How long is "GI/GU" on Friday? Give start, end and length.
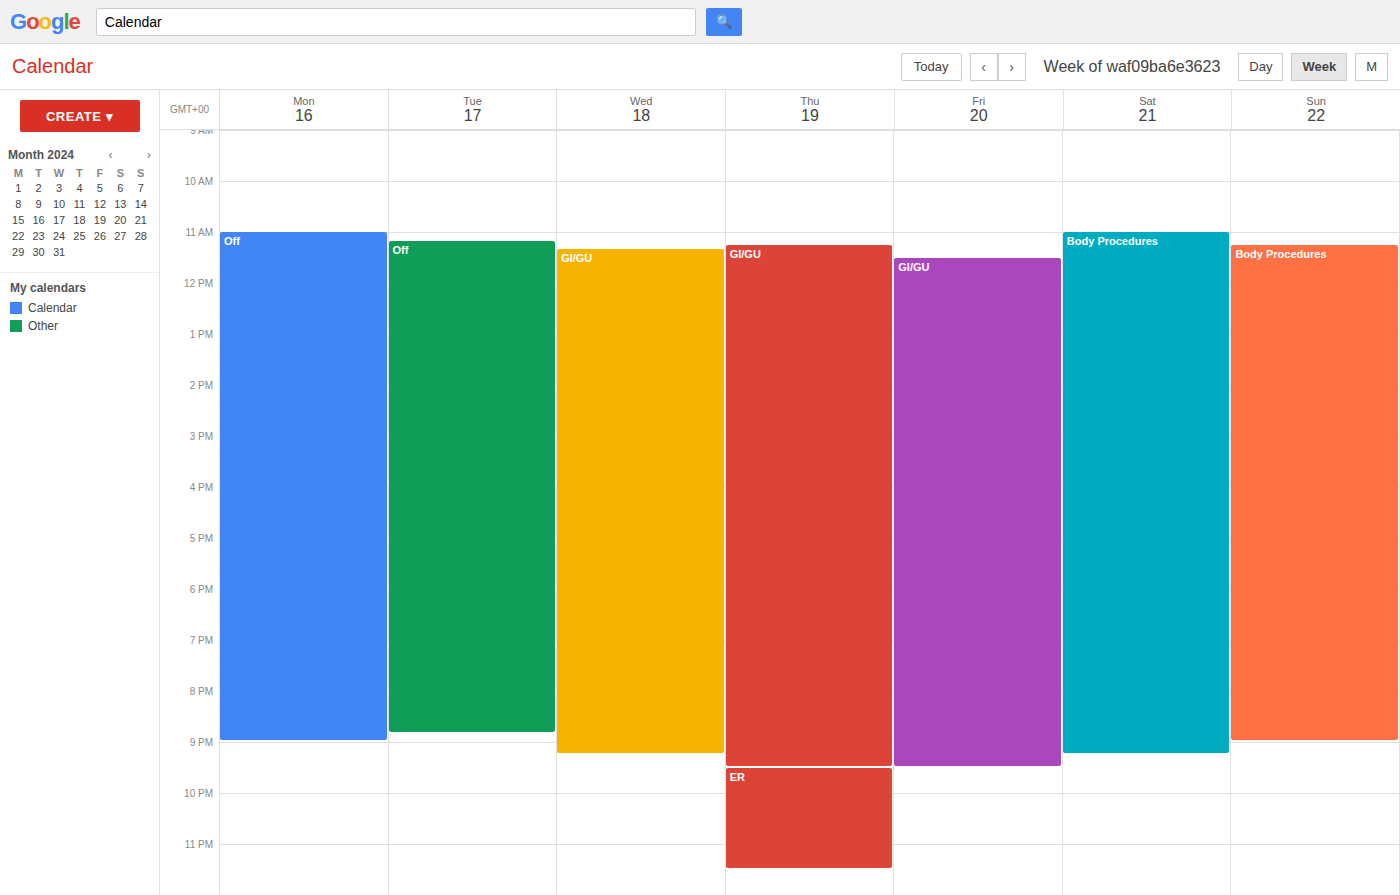
11:30 AM to 9:30 PM, 10 hours